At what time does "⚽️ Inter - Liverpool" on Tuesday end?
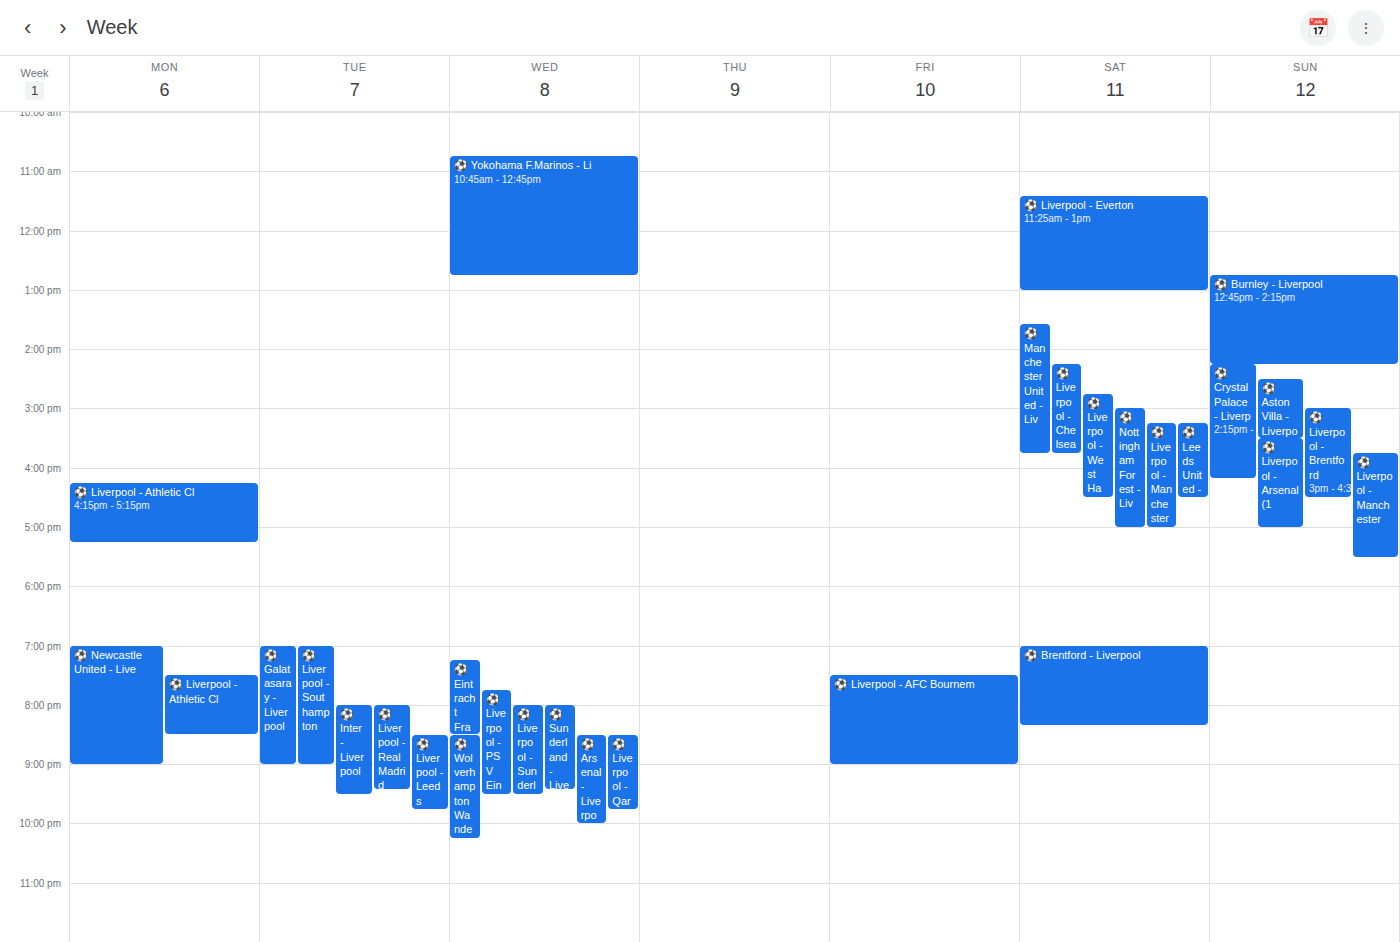
9:30 PM